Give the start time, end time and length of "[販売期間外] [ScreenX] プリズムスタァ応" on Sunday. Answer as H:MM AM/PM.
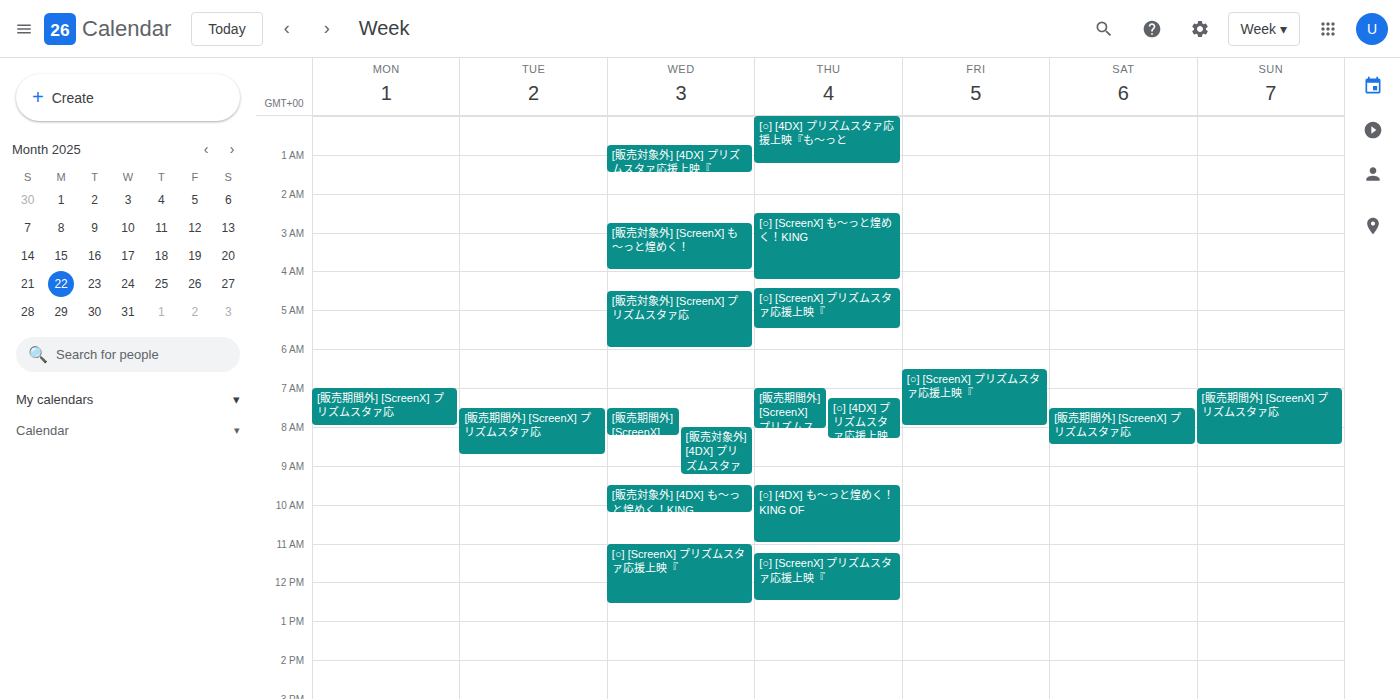
7:00 AM to 8:30 AM, 1 hour 30 minutes